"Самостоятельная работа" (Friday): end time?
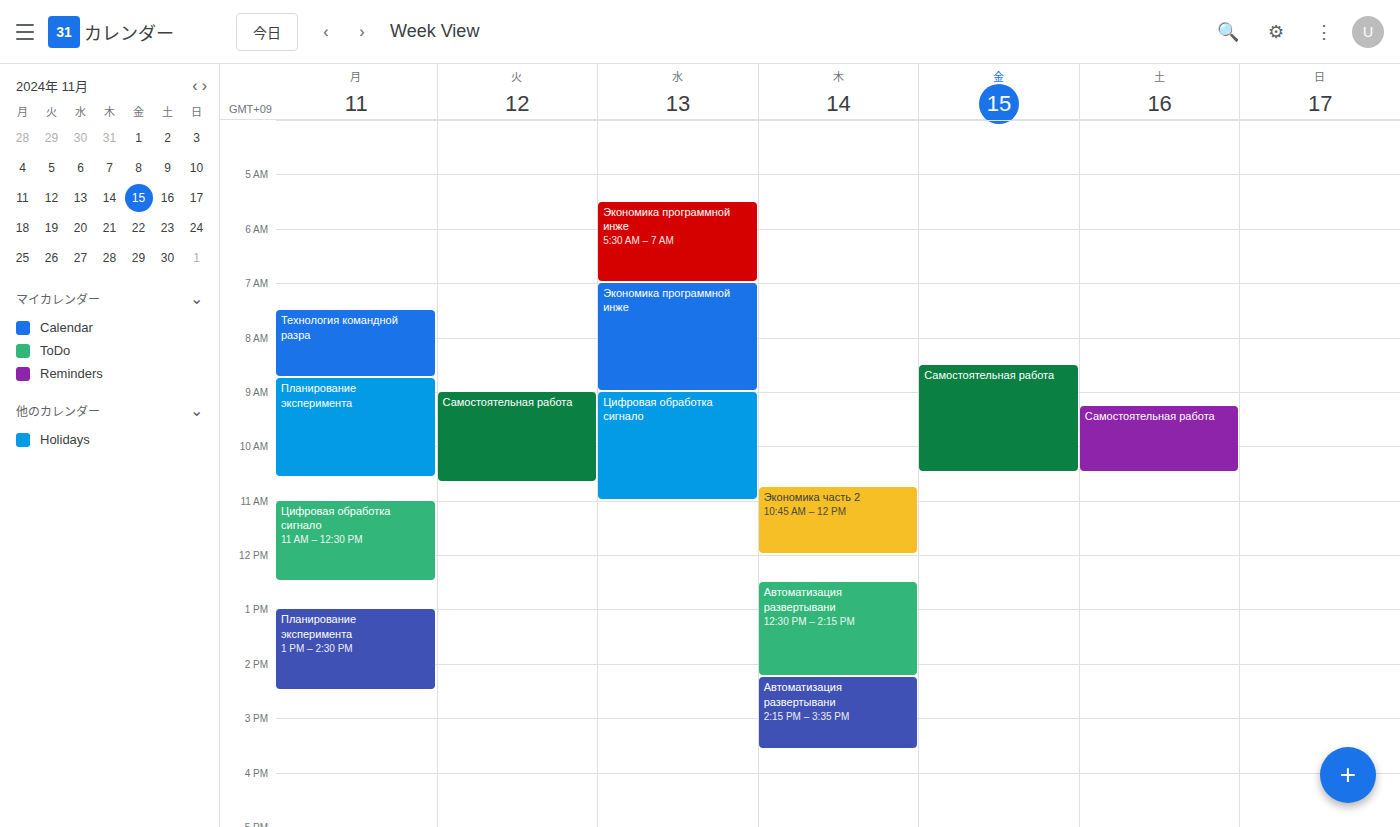
10:30 AM